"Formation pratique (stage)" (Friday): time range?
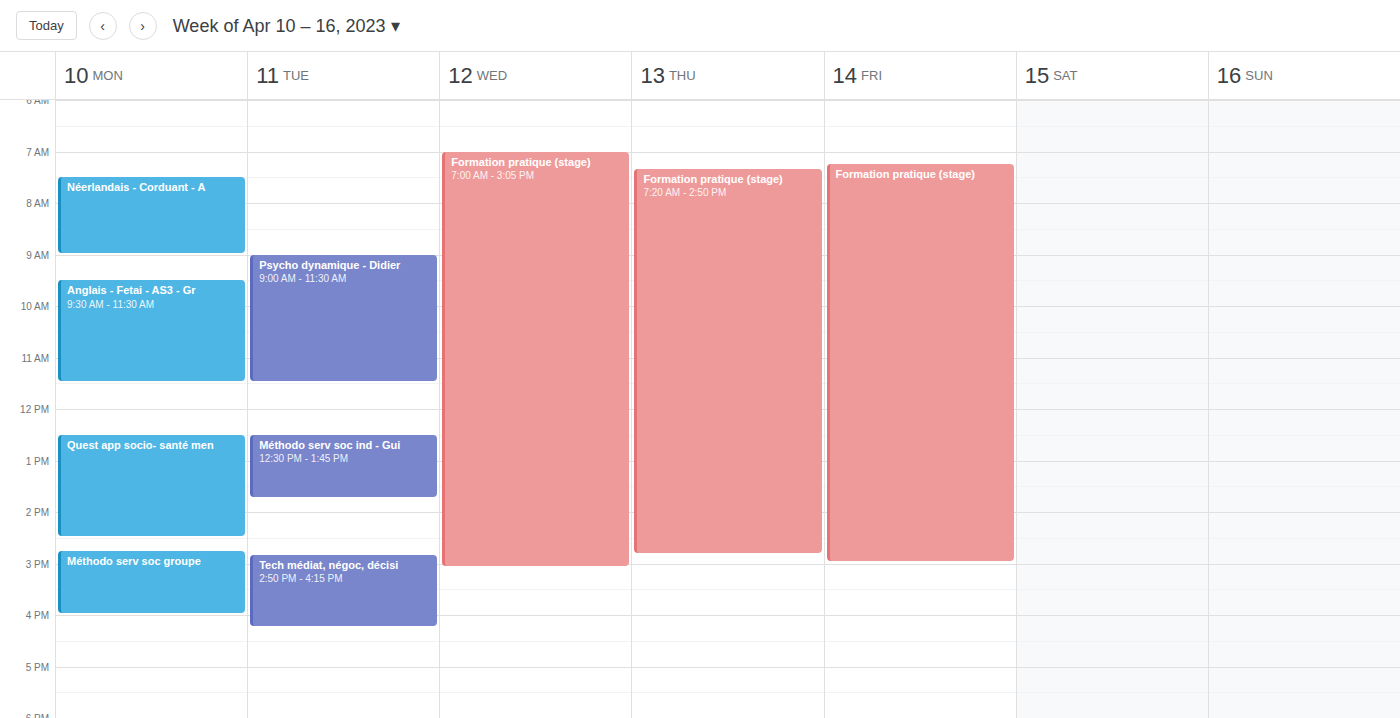
7:15 AM to 3:00 PM